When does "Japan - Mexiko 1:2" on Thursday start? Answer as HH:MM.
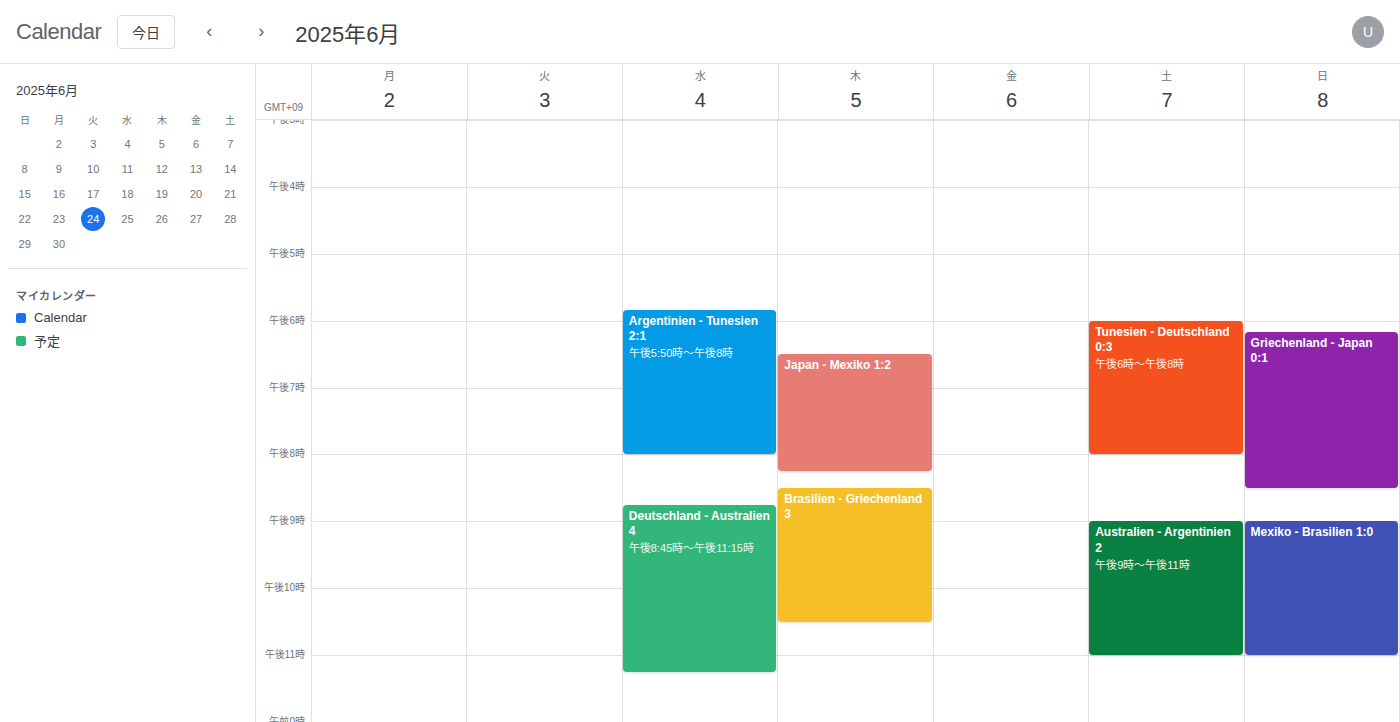
18:30